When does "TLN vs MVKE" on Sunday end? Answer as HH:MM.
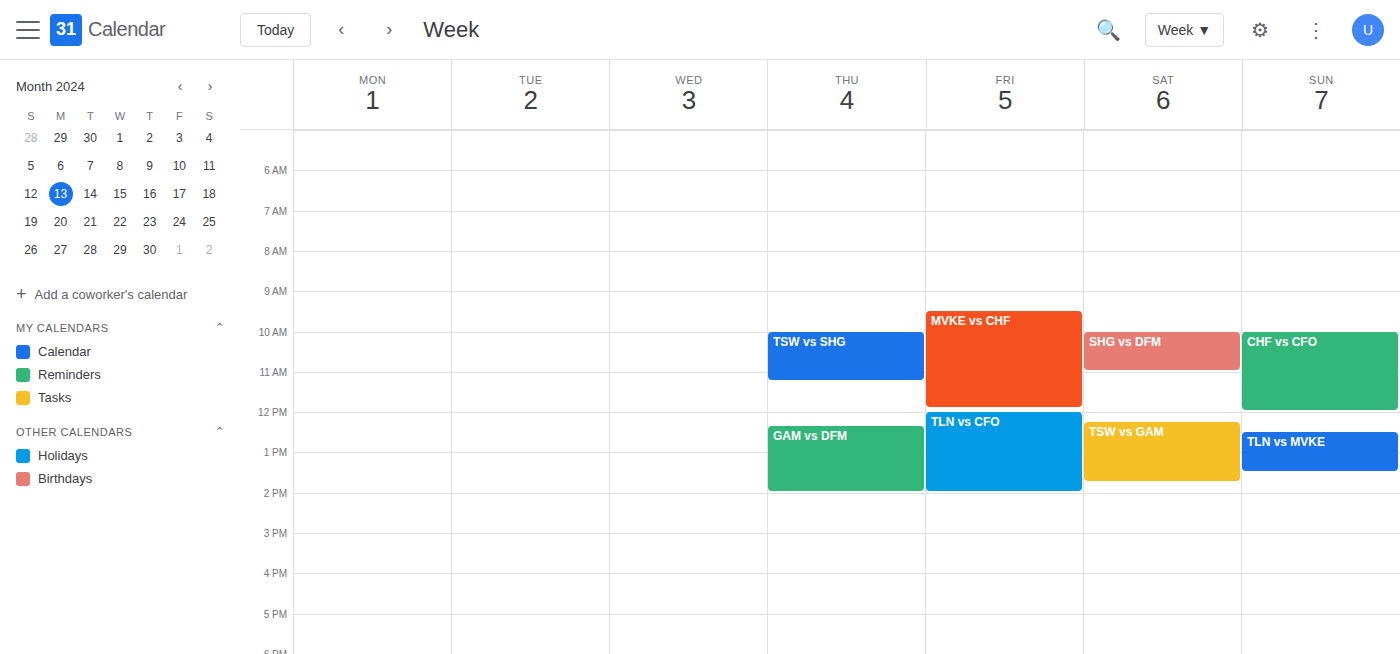
13:30